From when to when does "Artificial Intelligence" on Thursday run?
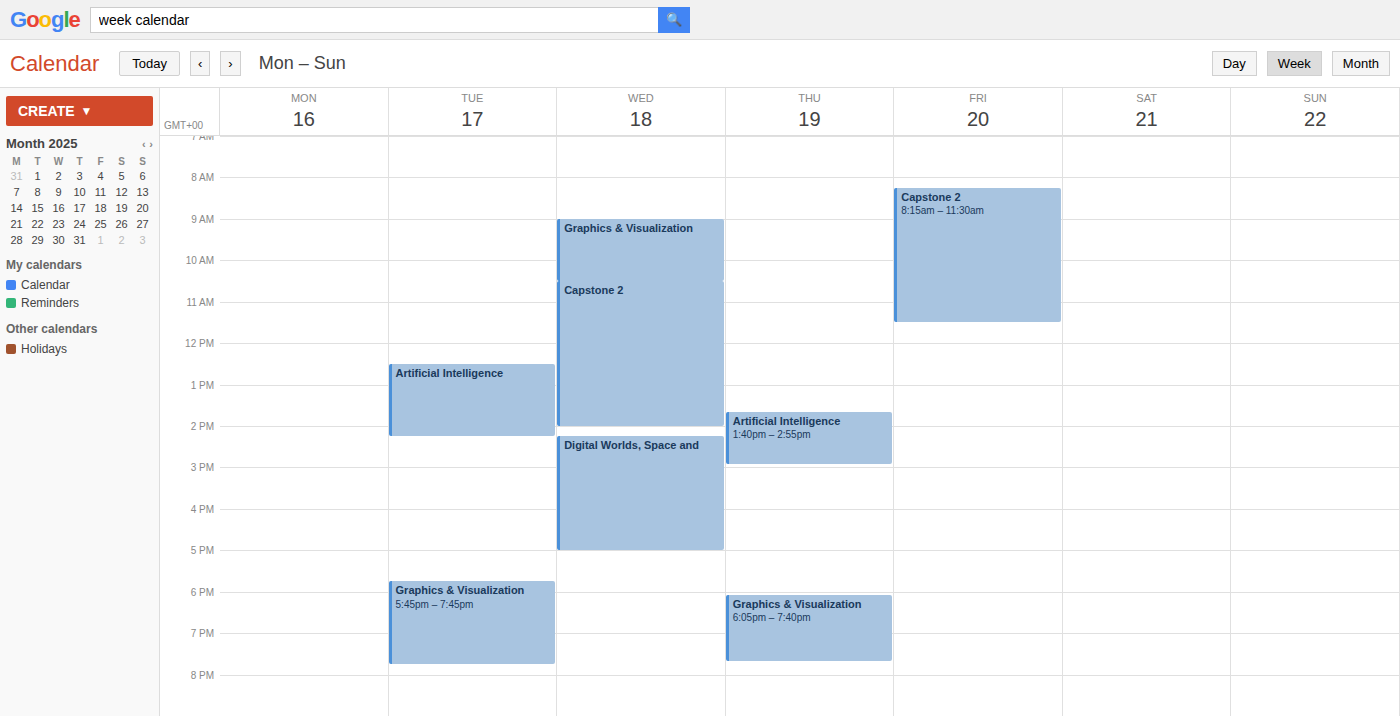
1:40 PM to 2:55 PM